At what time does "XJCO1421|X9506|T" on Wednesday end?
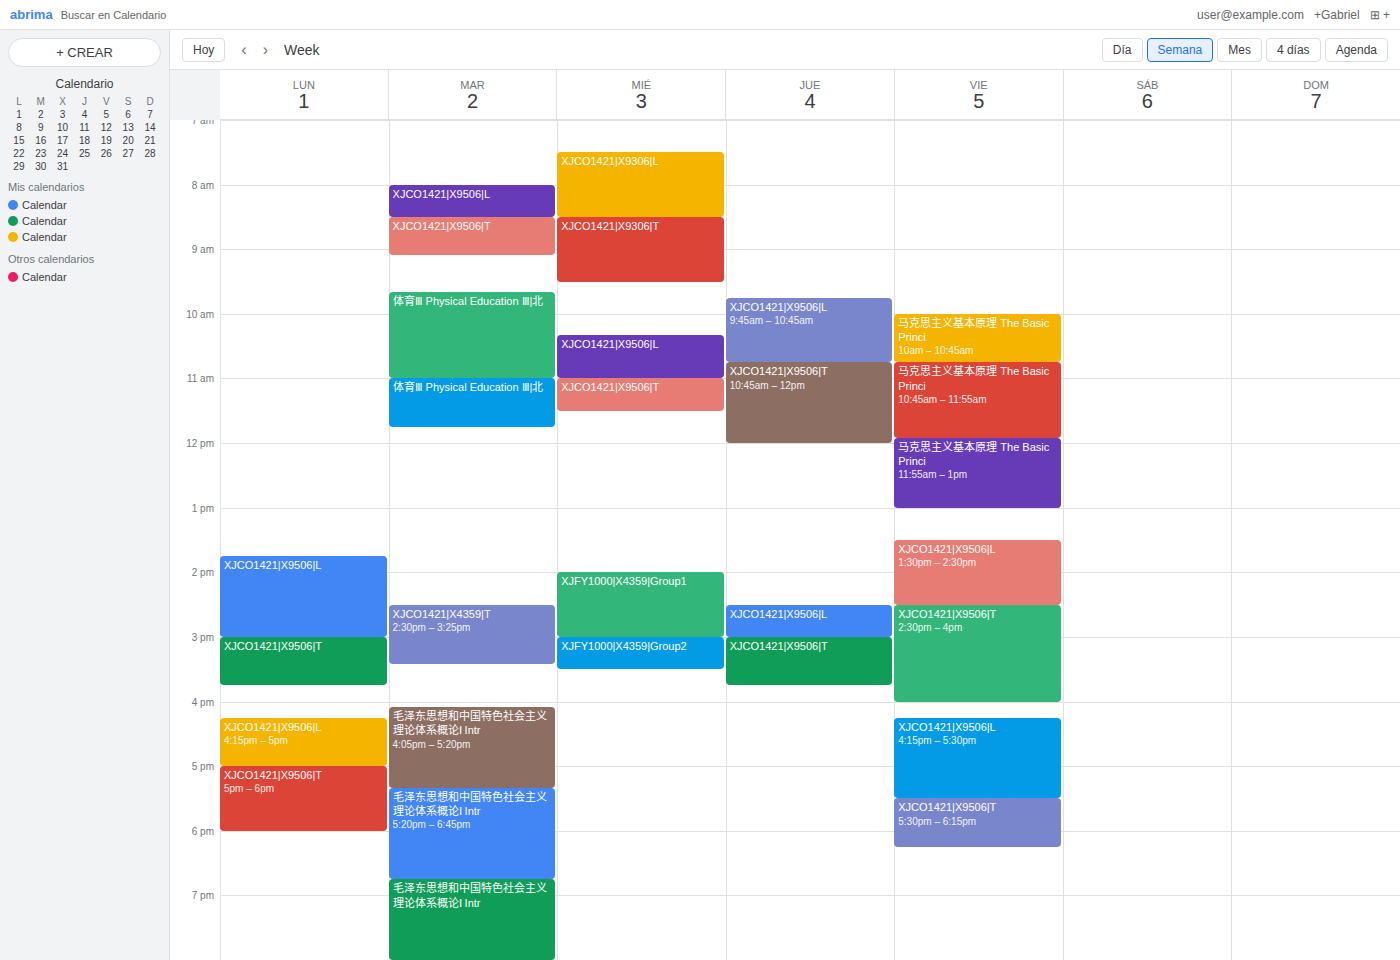
11:30 AM